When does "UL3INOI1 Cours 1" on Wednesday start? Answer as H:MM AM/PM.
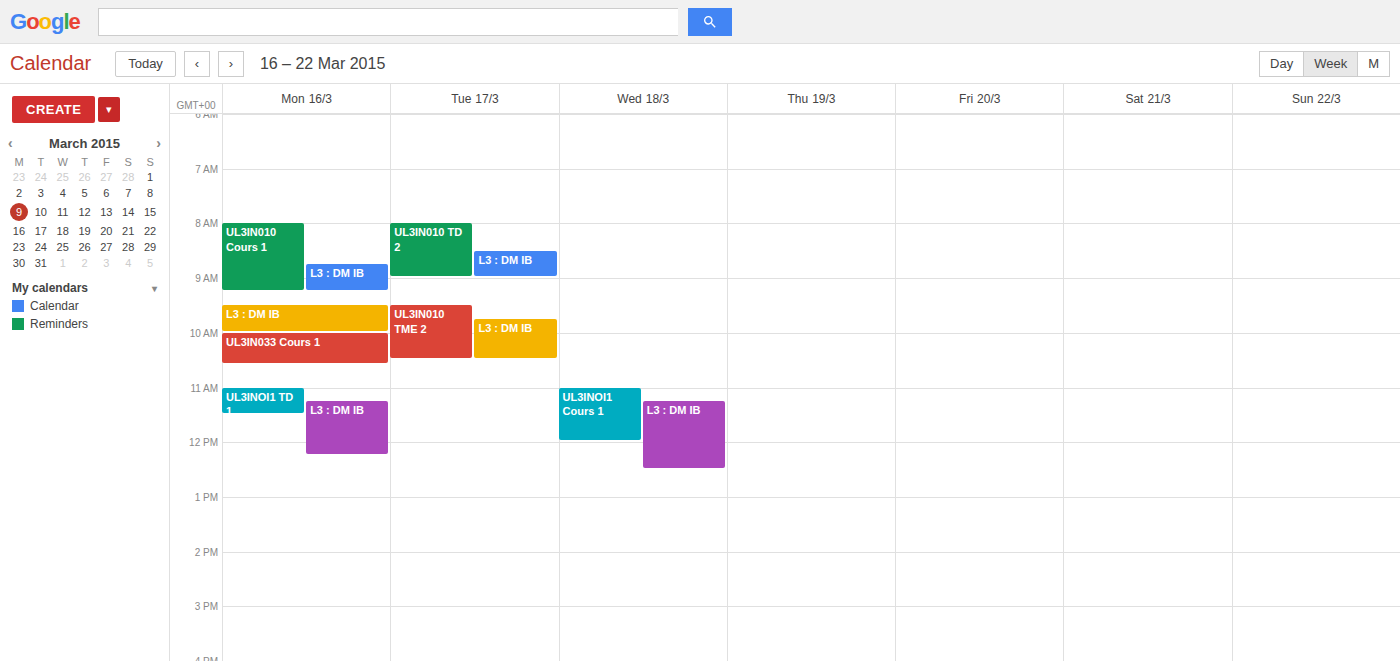
11:00 AM